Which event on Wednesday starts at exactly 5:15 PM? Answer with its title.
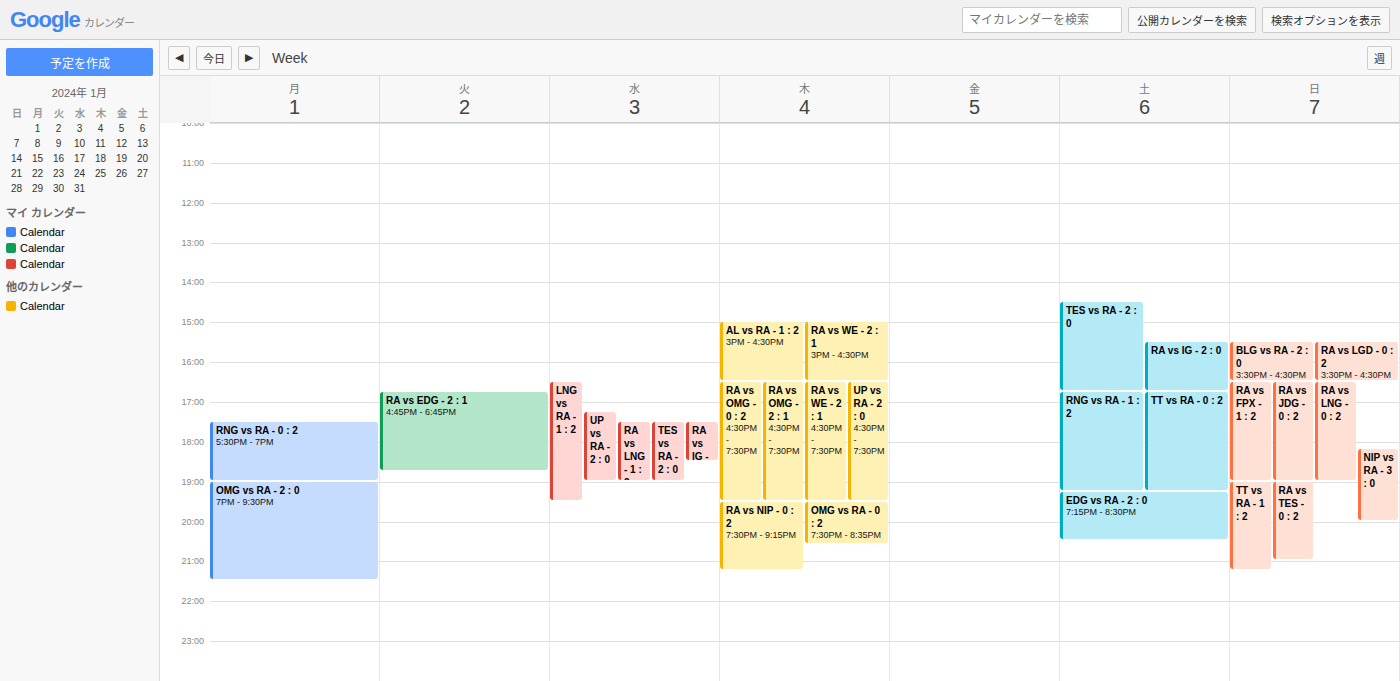
"UP vs RA - 2 : 0"